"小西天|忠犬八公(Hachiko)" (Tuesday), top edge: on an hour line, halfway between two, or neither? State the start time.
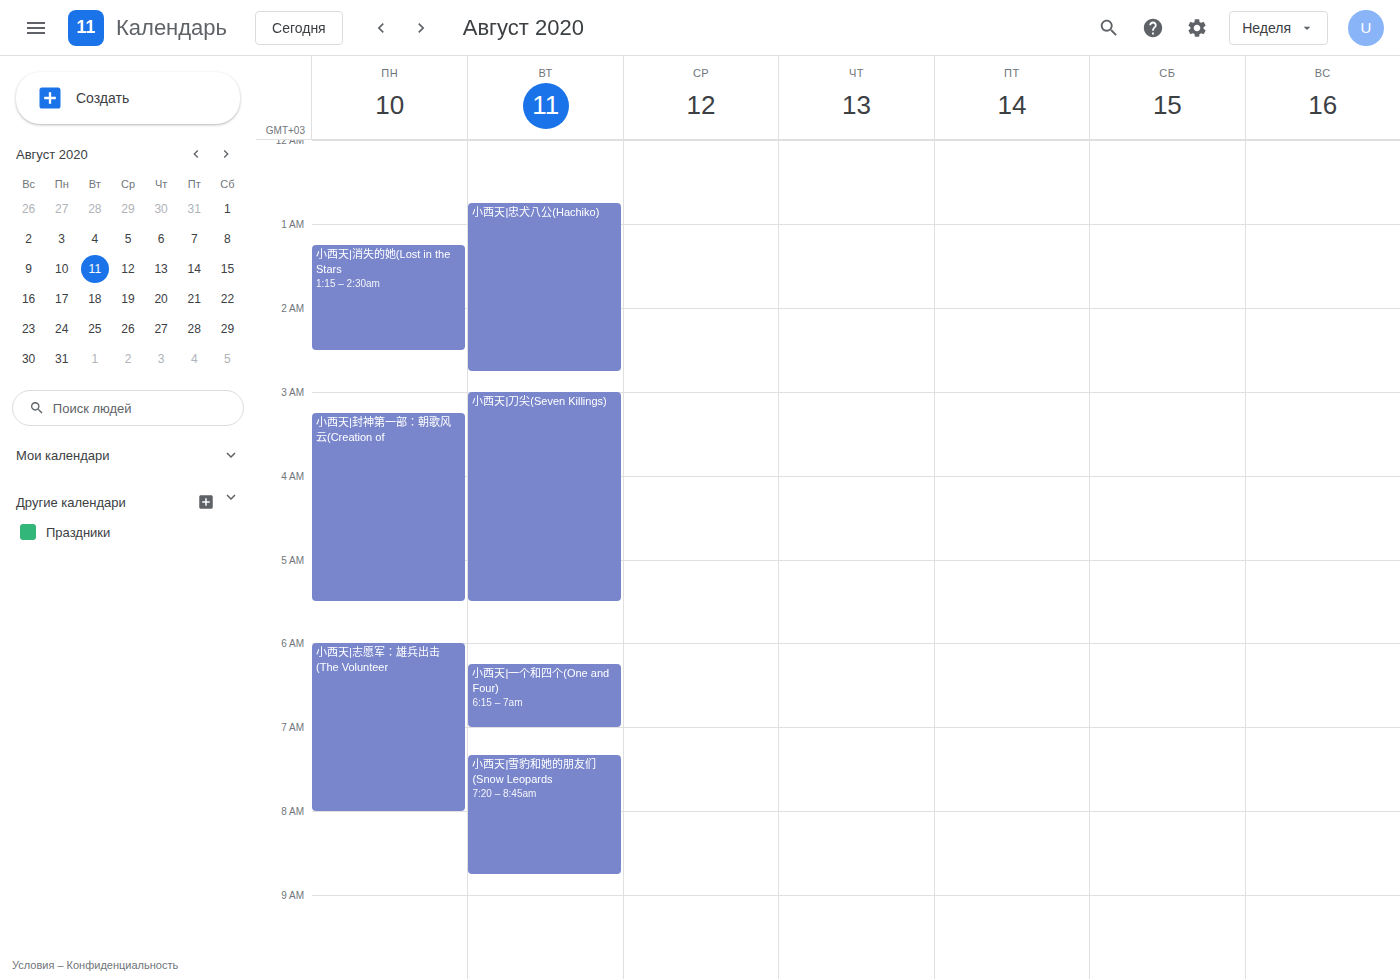
12:45 AM -- neither: three quarters of the way from the 12 AM line to the 1 AM line.